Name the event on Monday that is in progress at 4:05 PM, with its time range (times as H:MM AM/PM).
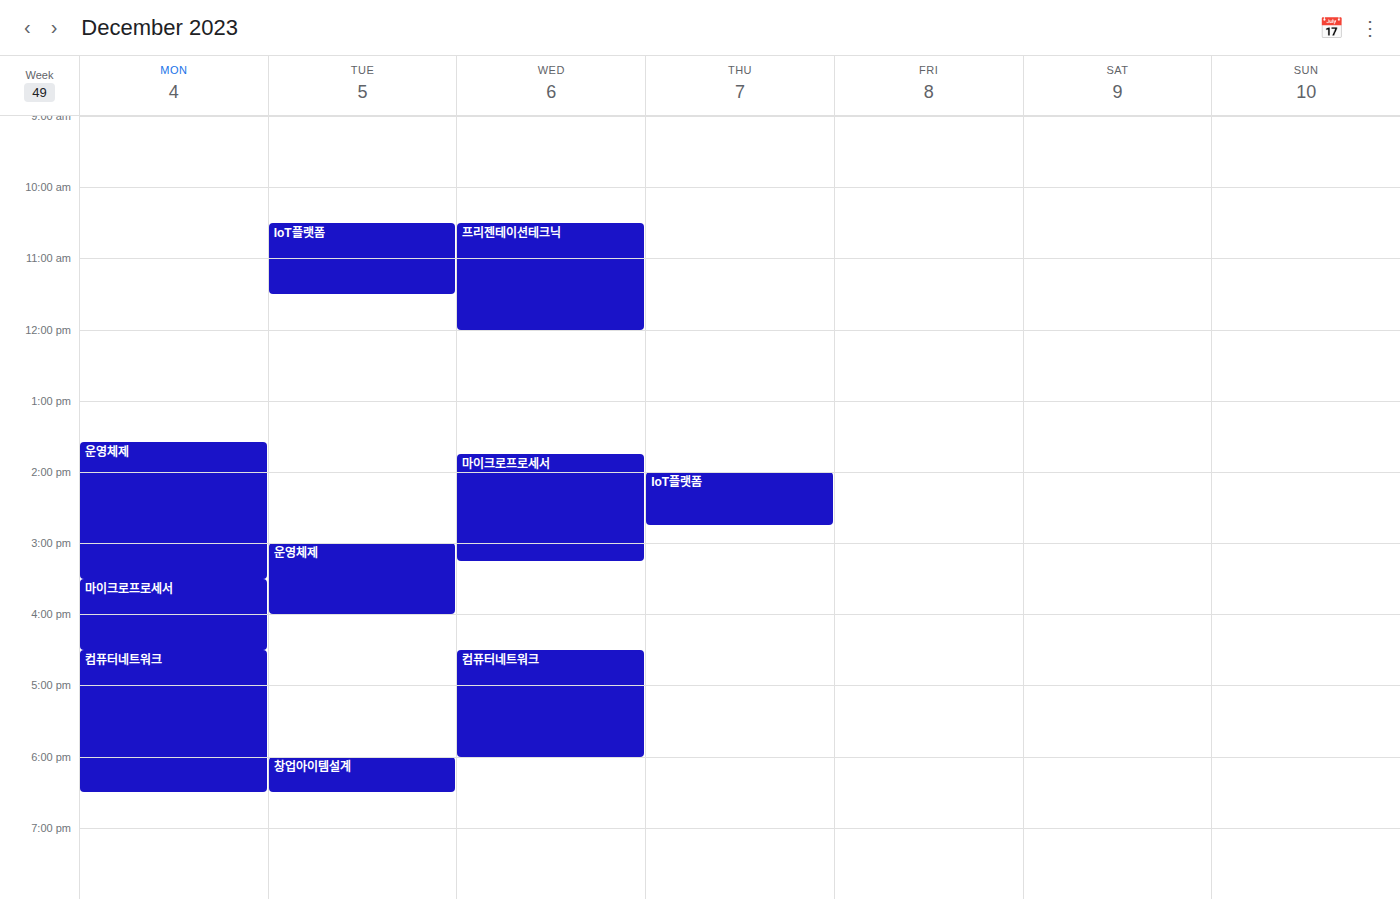
"마이크로프로세서", 3:30 PM to 4:30 PM